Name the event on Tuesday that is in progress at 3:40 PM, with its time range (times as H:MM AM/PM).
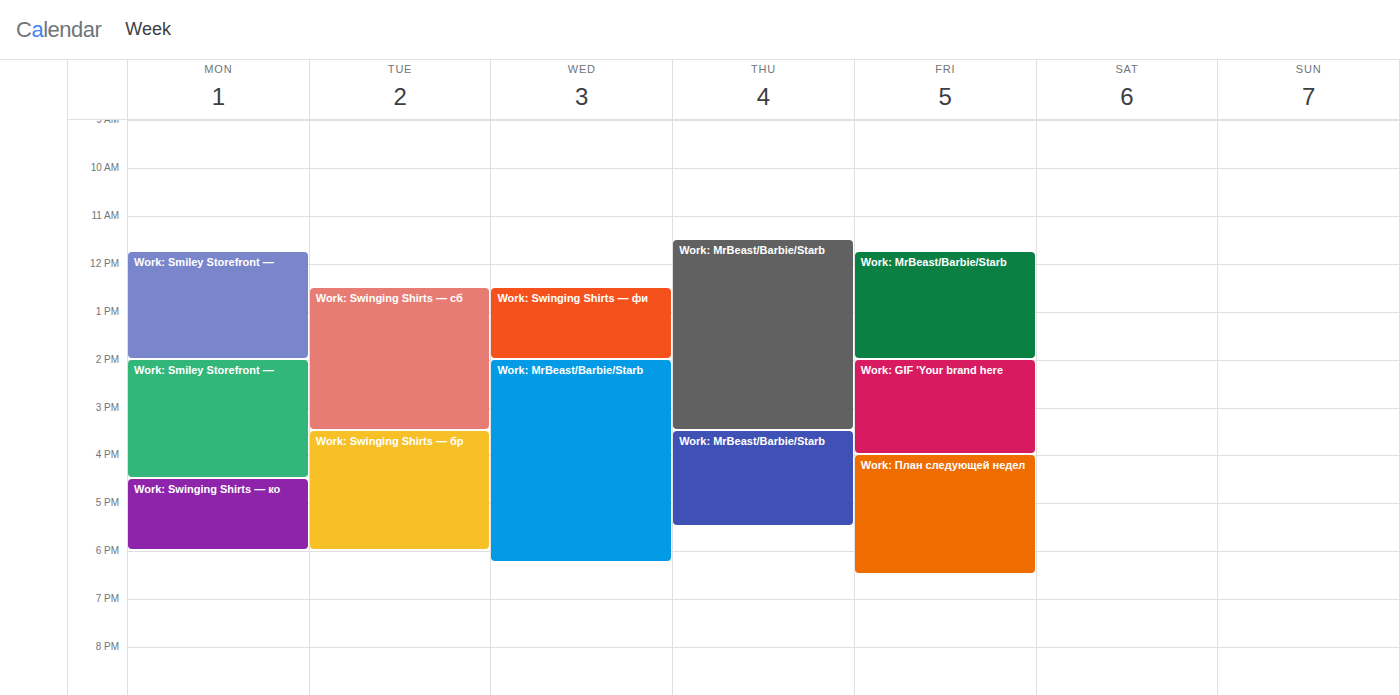
"Work: Swinging Shirts — бр", 3:30 PM to 6:00 PM